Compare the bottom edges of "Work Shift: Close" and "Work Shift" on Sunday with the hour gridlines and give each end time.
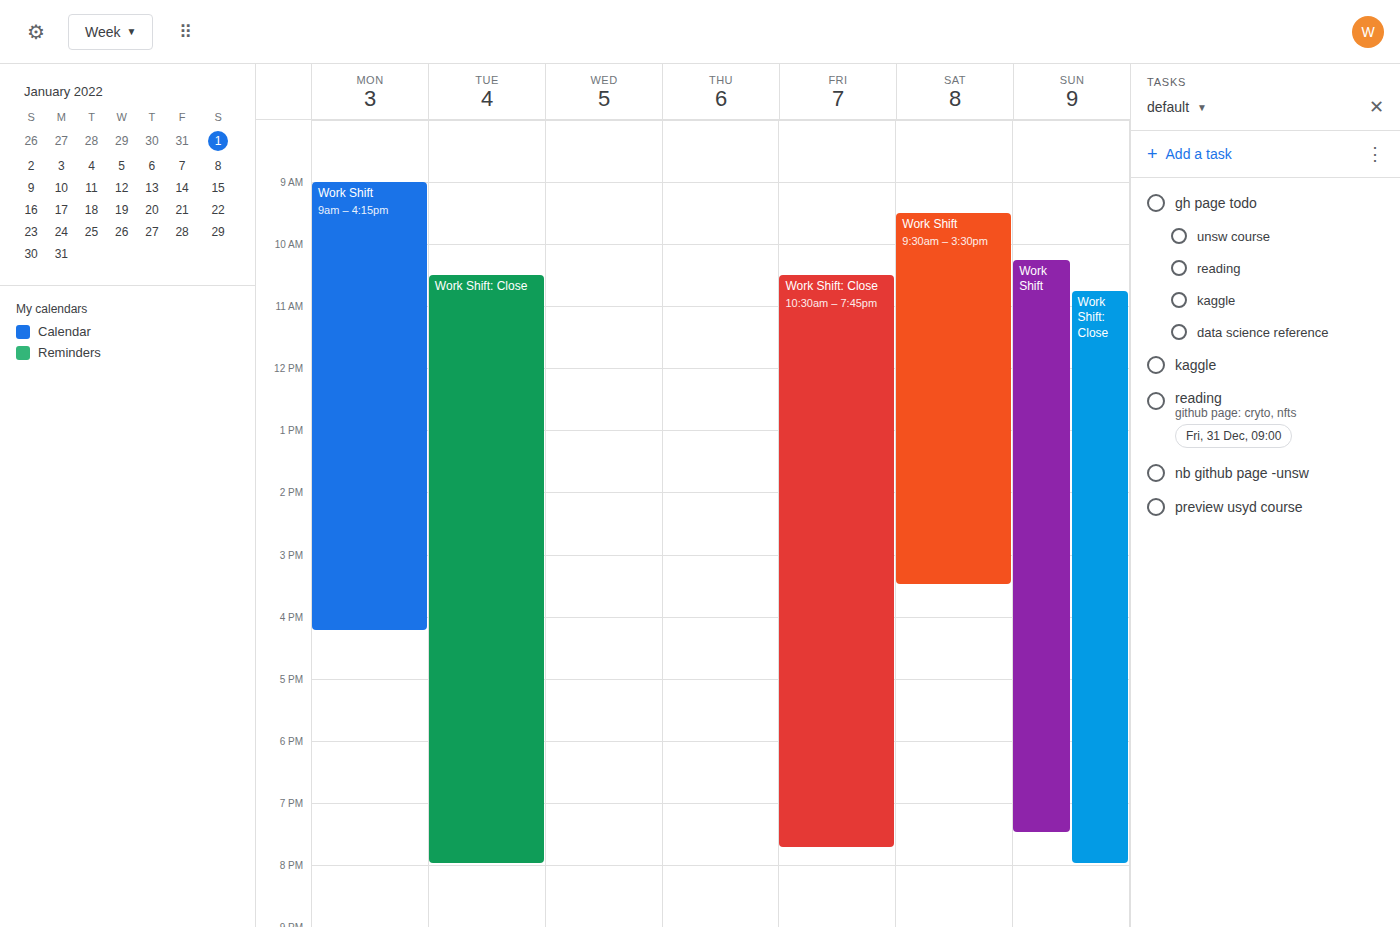
"Work Shift: Close": 8:00 PM, exactly on the 8 PM line. "Work Shift": 7:30 PM, halfway between the 7 PM and 8 PM lines.